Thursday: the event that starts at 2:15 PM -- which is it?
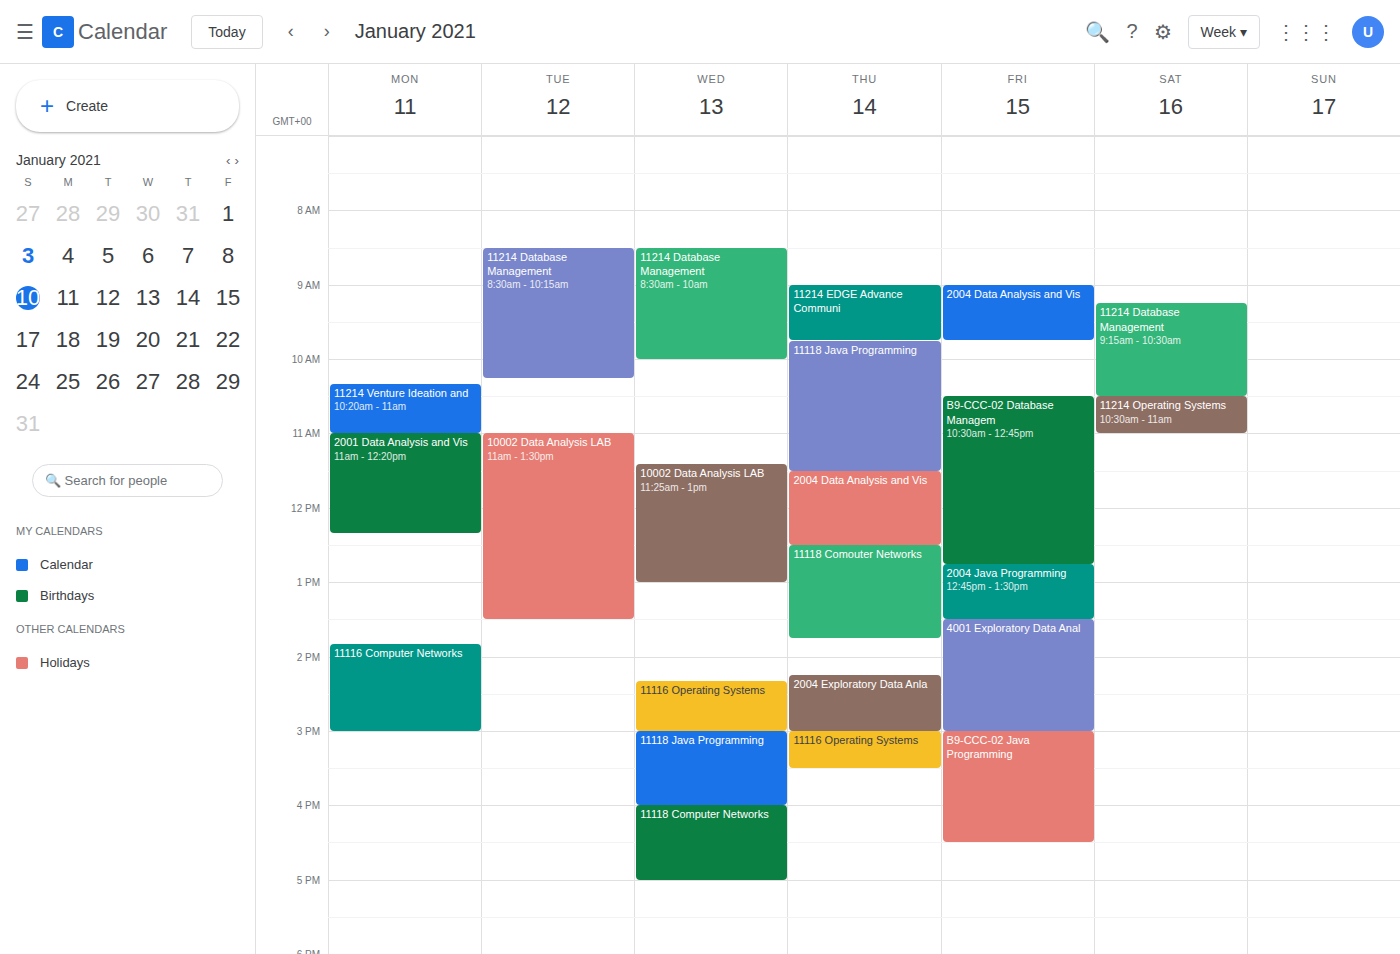
"2004 Exploratory Data Anla"